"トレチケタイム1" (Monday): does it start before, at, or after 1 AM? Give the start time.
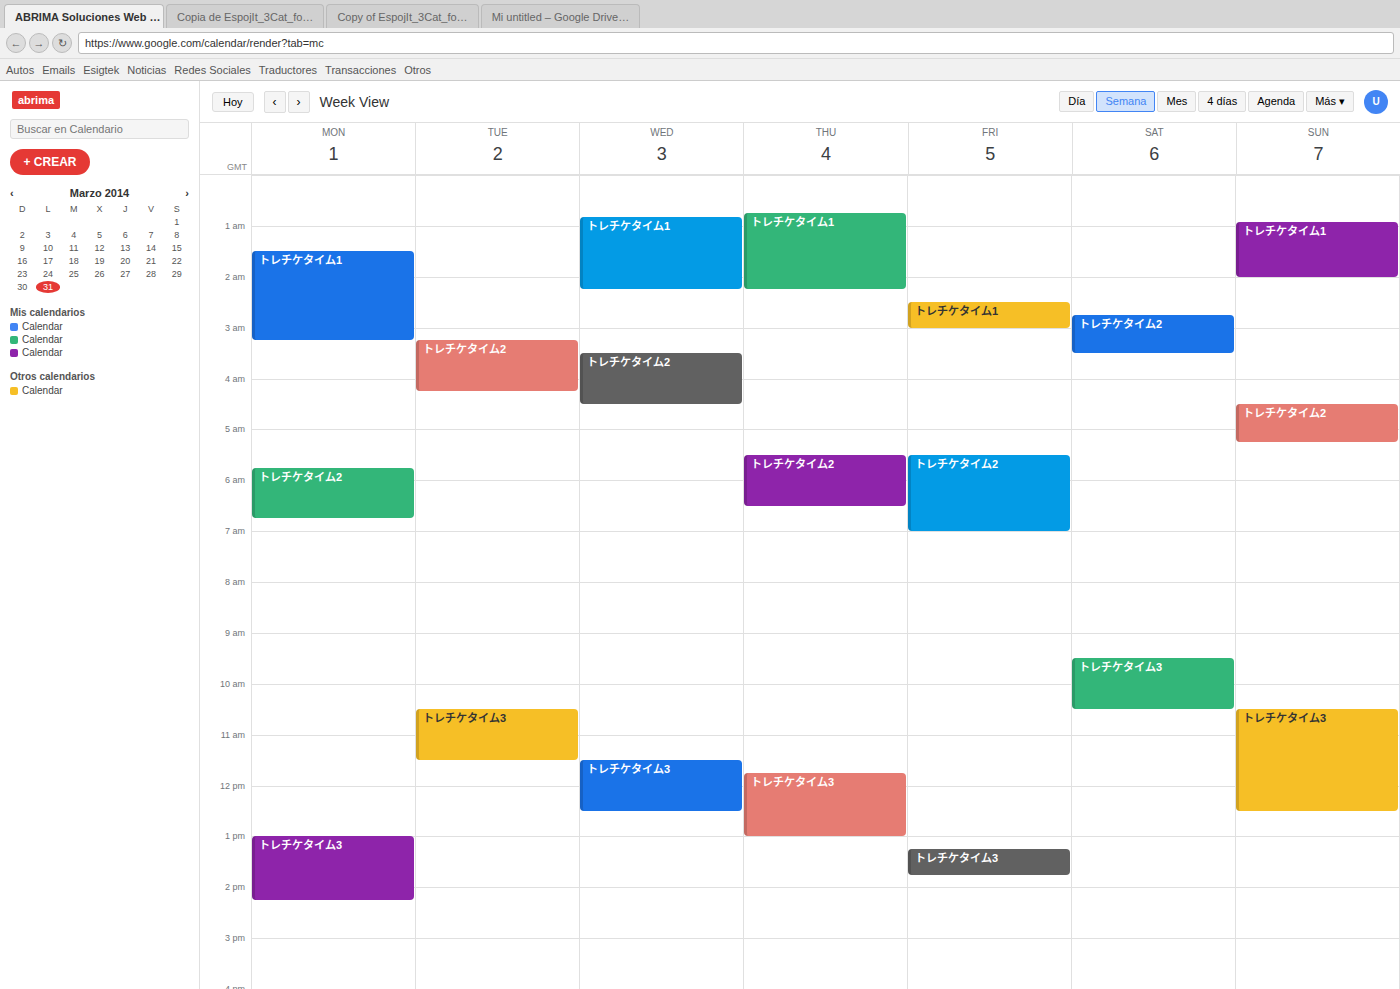
1:30 AM -- after 1 AM, 30 minutes below the 1 AM line.